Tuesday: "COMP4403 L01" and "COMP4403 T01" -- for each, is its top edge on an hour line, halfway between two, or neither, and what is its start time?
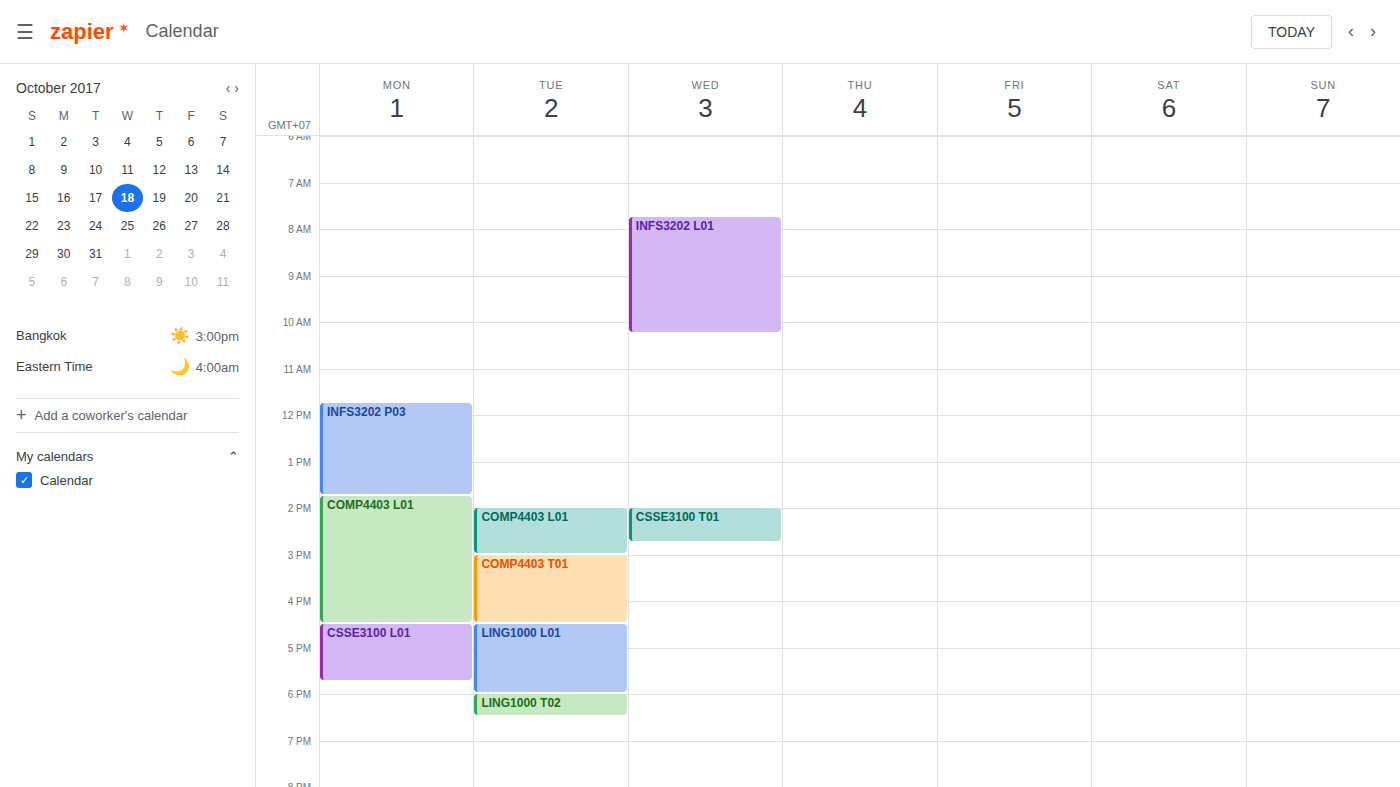
"COMP4403 L01": 2:00 PM, exactly on the 2 PM line. "COMP4403 T01": 3:00 PM, exactly on the 3 PM line.